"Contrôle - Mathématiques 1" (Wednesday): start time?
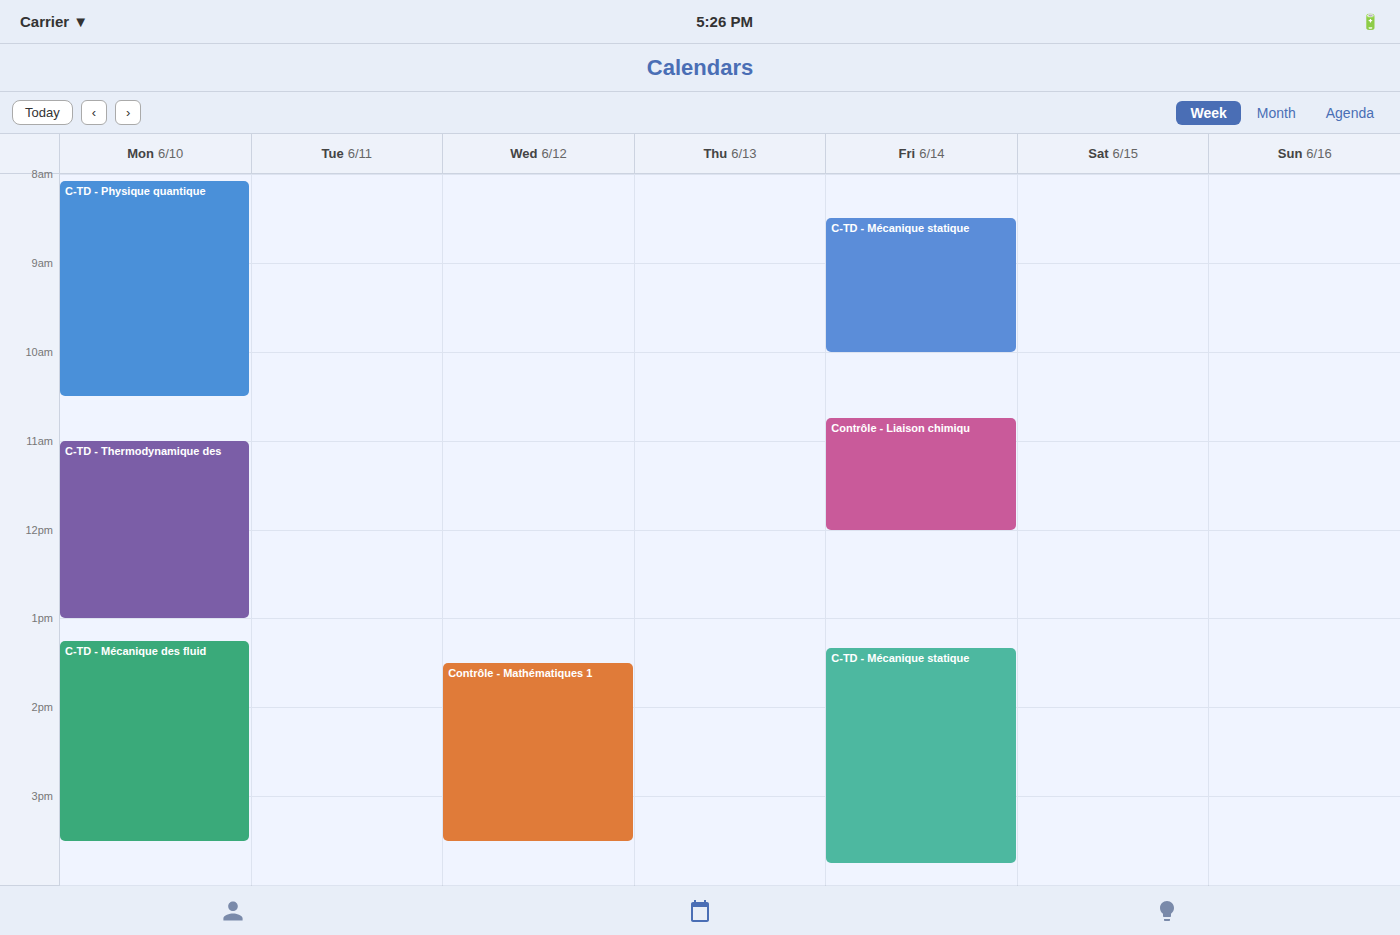
1:30 PM